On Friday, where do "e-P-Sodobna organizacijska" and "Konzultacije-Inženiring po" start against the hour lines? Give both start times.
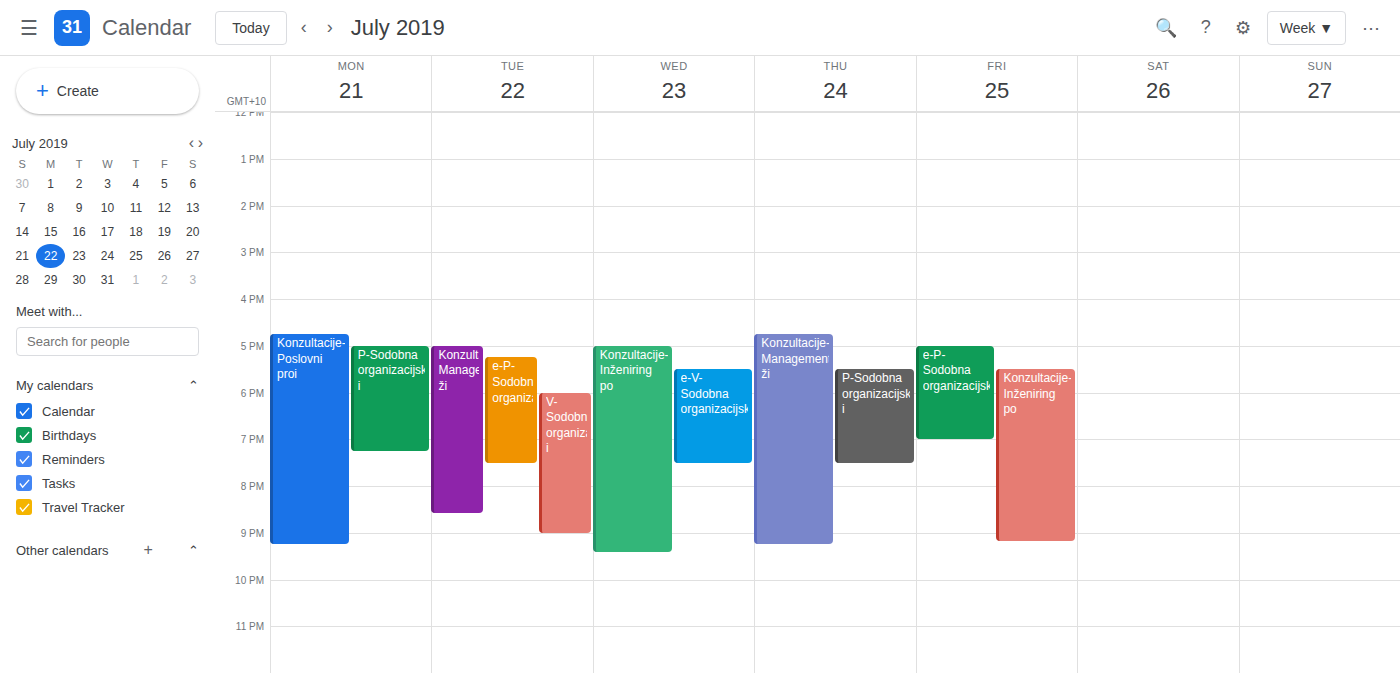
"e-P-Sodobna organizacijska": 5:00 PM, exactly on the 5 PM line. "Konzultacije-Inženiring po": 5:30 PM, halfway between the 5 PM and 6 PM lines.